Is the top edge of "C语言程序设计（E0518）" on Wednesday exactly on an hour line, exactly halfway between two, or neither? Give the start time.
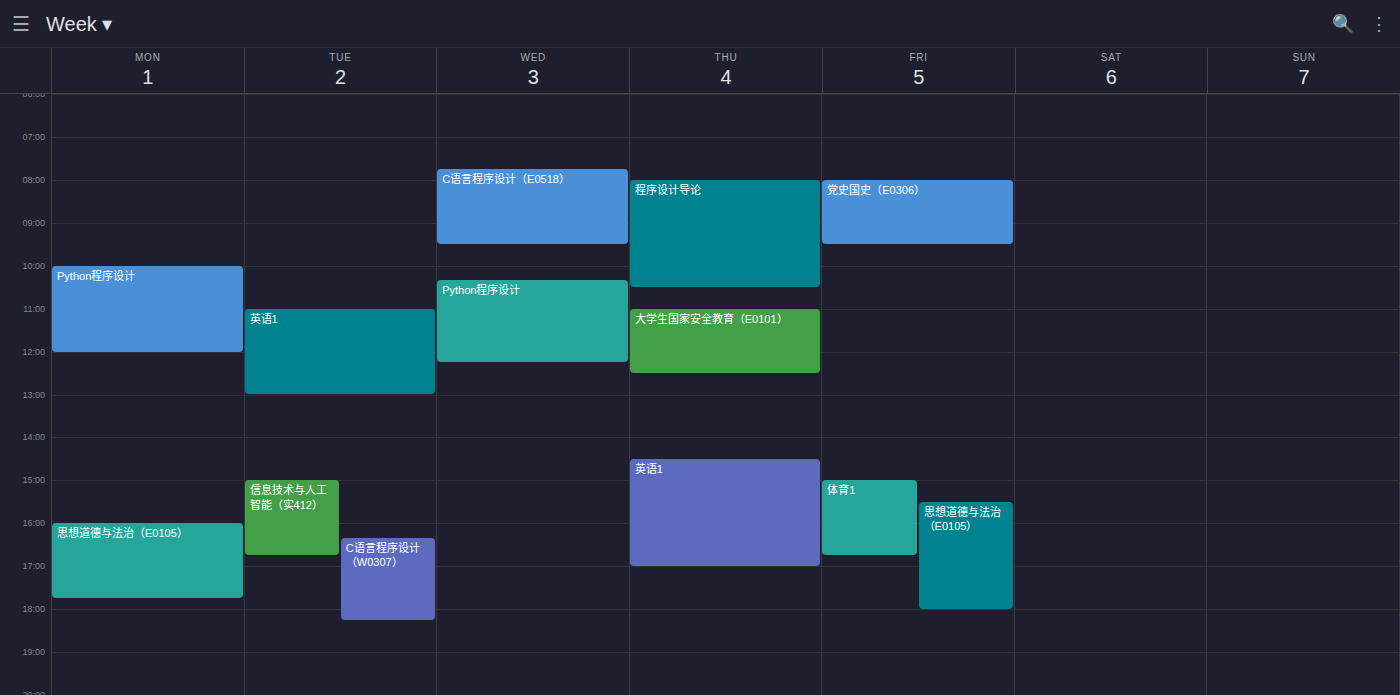
7:45 AM -- neither: three quarters of the way from the 7 AM line to the 8 AM line.